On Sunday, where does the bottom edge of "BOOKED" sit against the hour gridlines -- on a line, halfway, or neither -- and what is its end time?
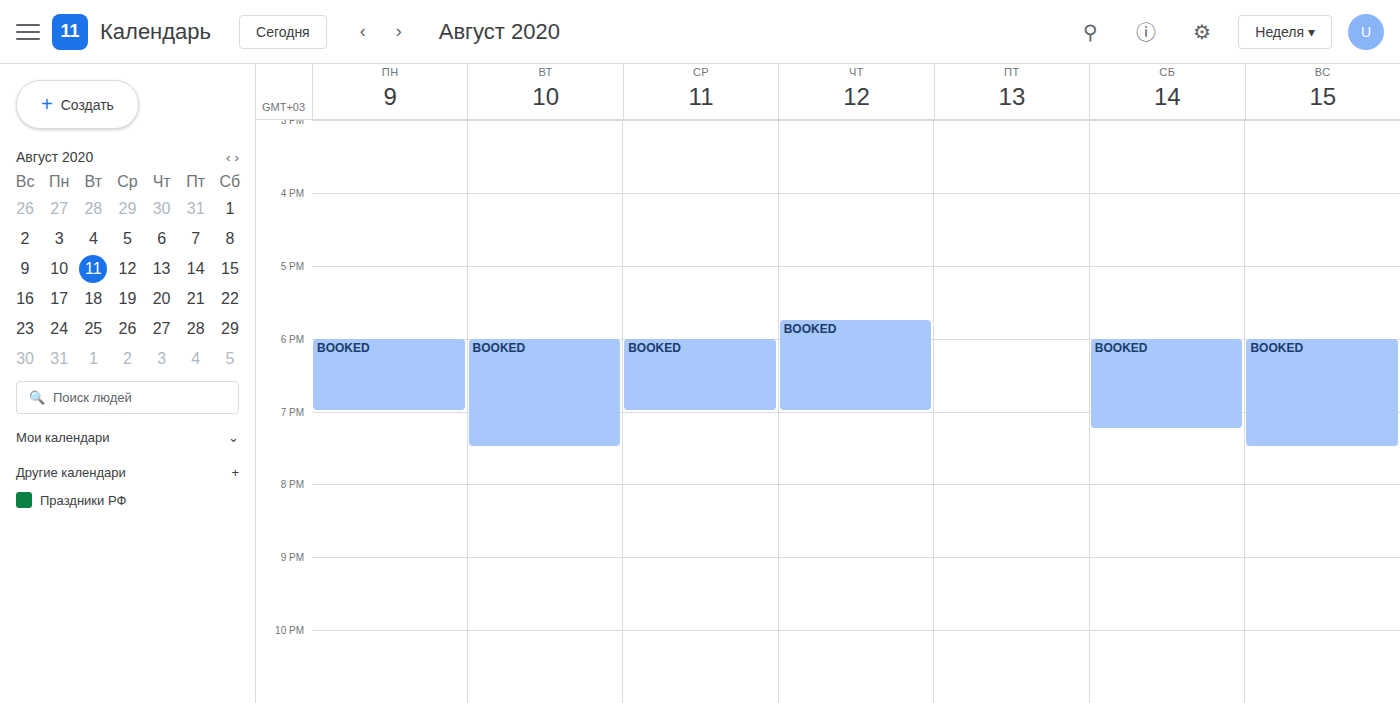
19:30 -- halfway between the 19:00 and 20:00 lines.